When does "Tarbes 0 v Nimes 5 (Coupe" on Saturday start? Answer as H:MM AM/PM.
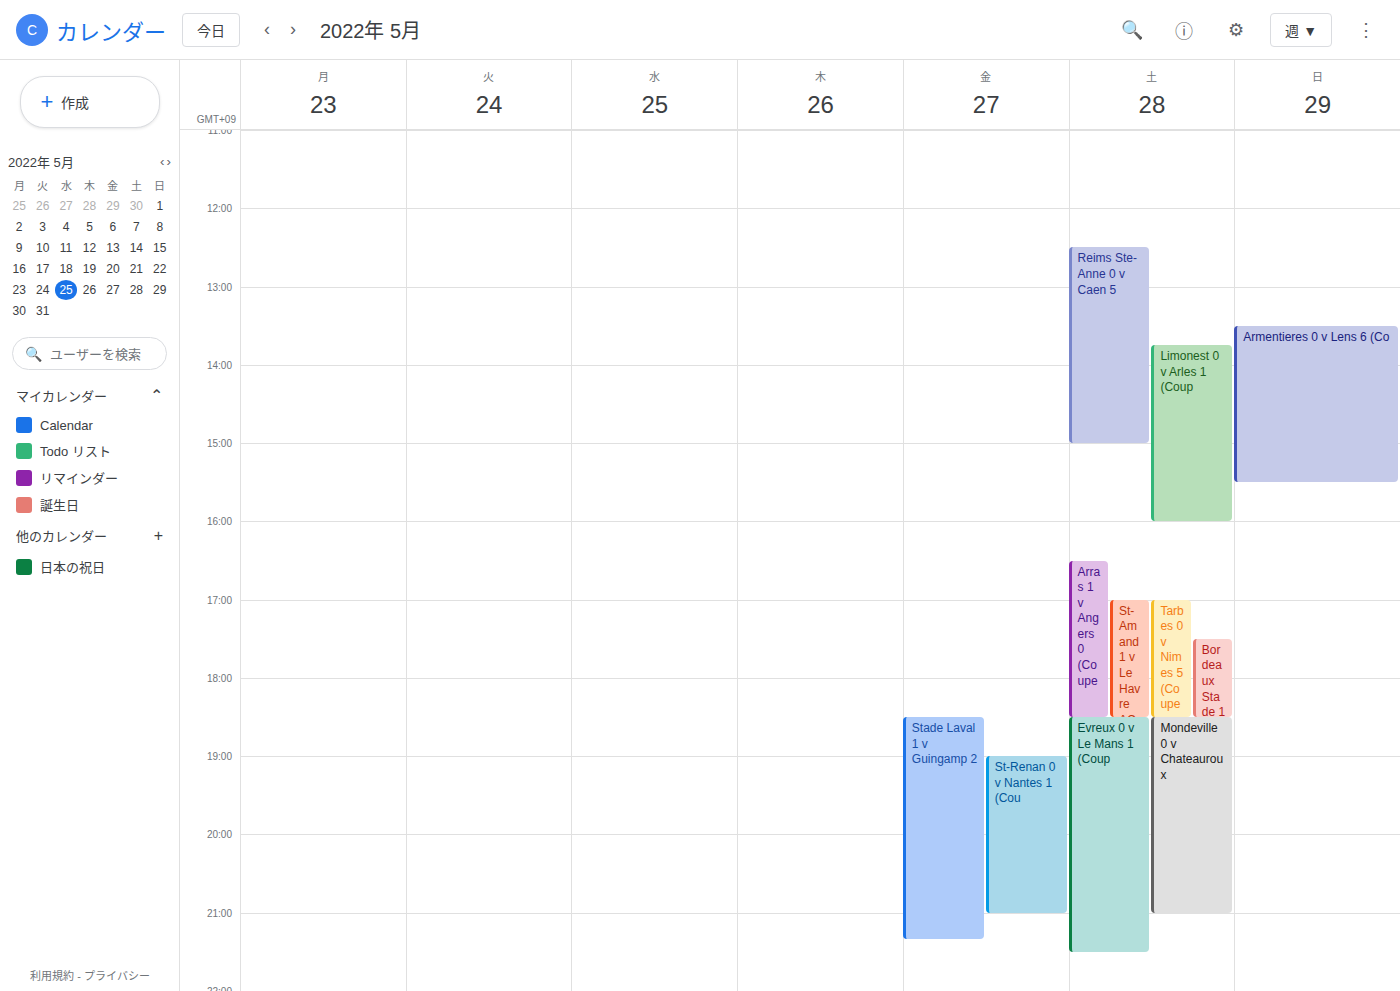
5:00 PM